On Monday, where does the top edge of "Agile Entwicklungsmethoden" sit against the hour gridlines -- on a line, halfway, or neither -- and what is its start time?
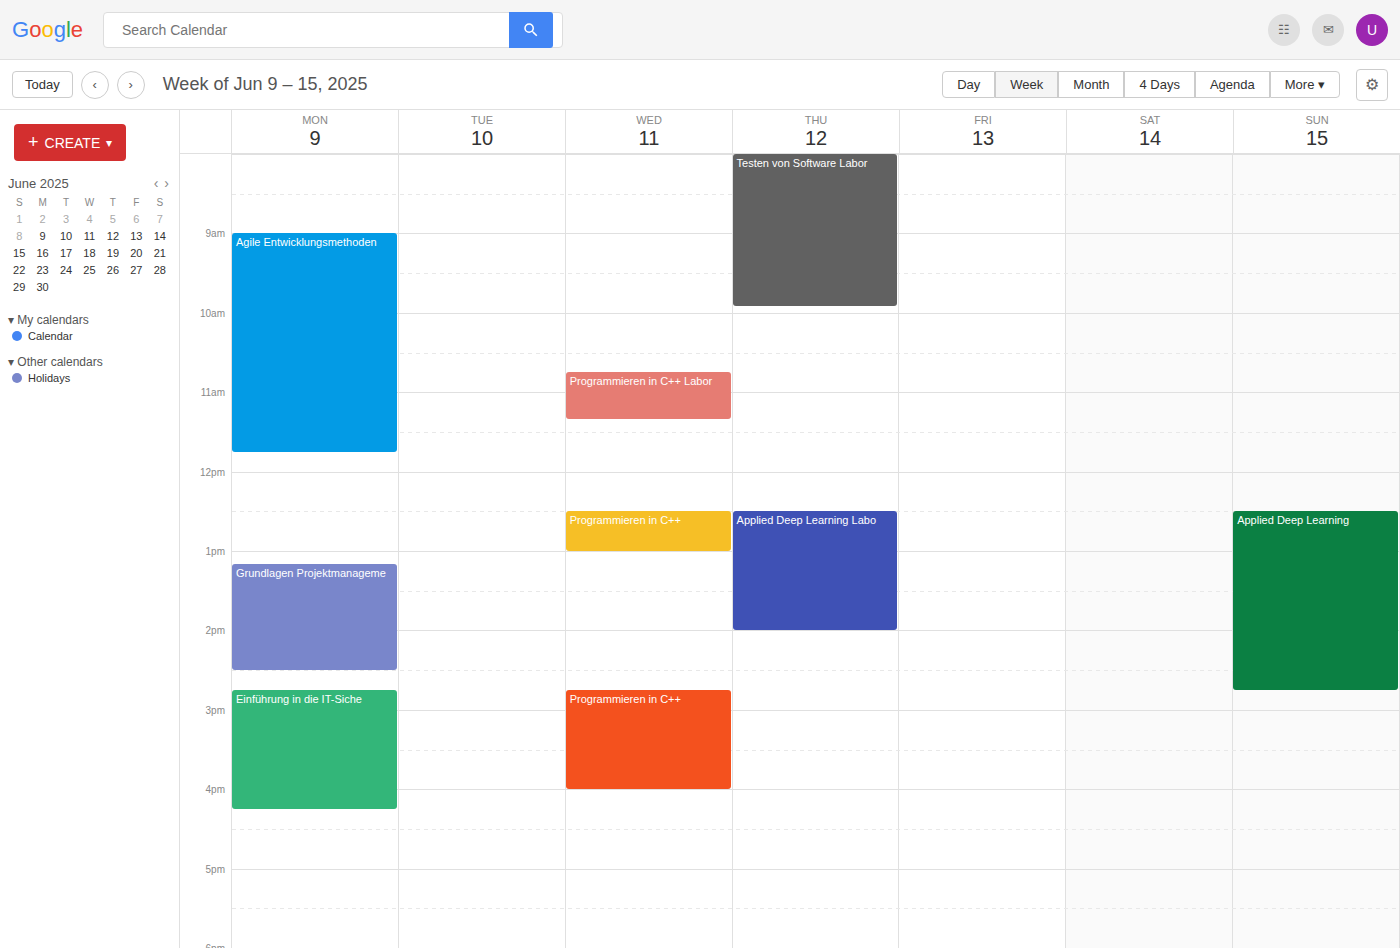
9:00 AM -- exactly on the 9 AM line.